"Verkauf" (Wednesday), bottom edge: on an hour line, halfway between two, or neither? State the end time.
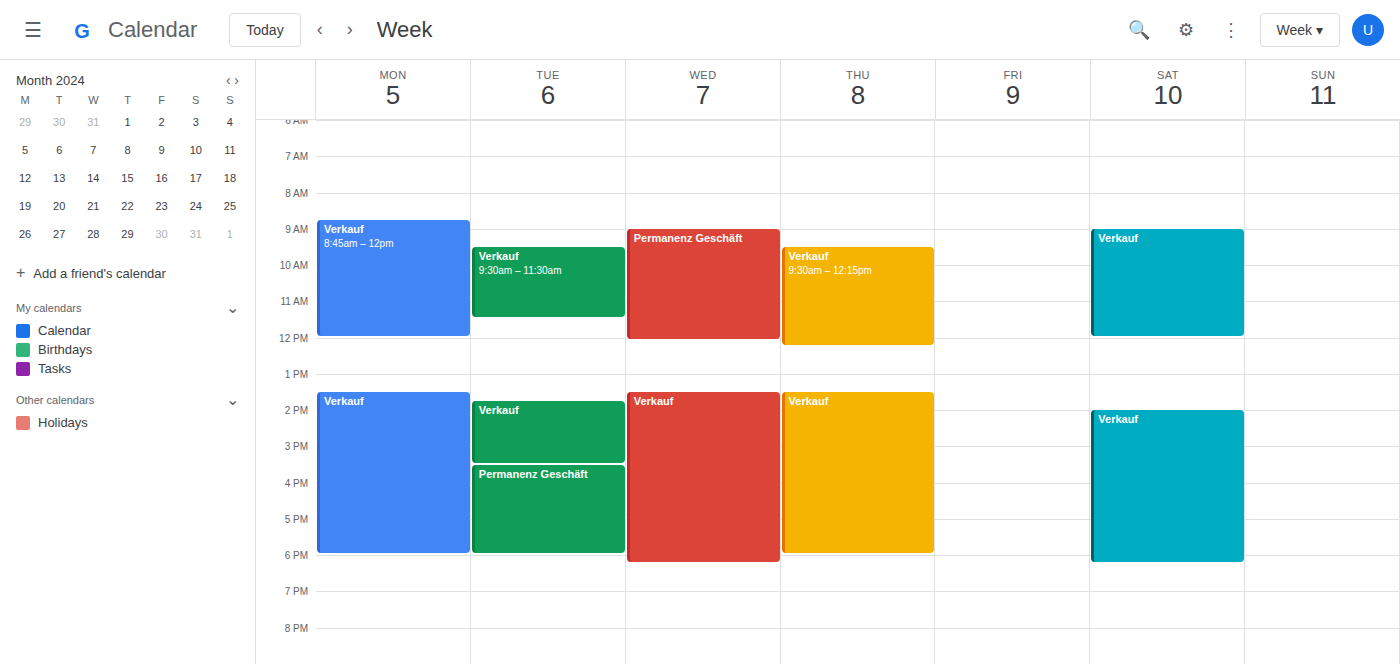
6:15 PM -- neither: a quarter of the way from the 6 PM line to the 7 PM line.